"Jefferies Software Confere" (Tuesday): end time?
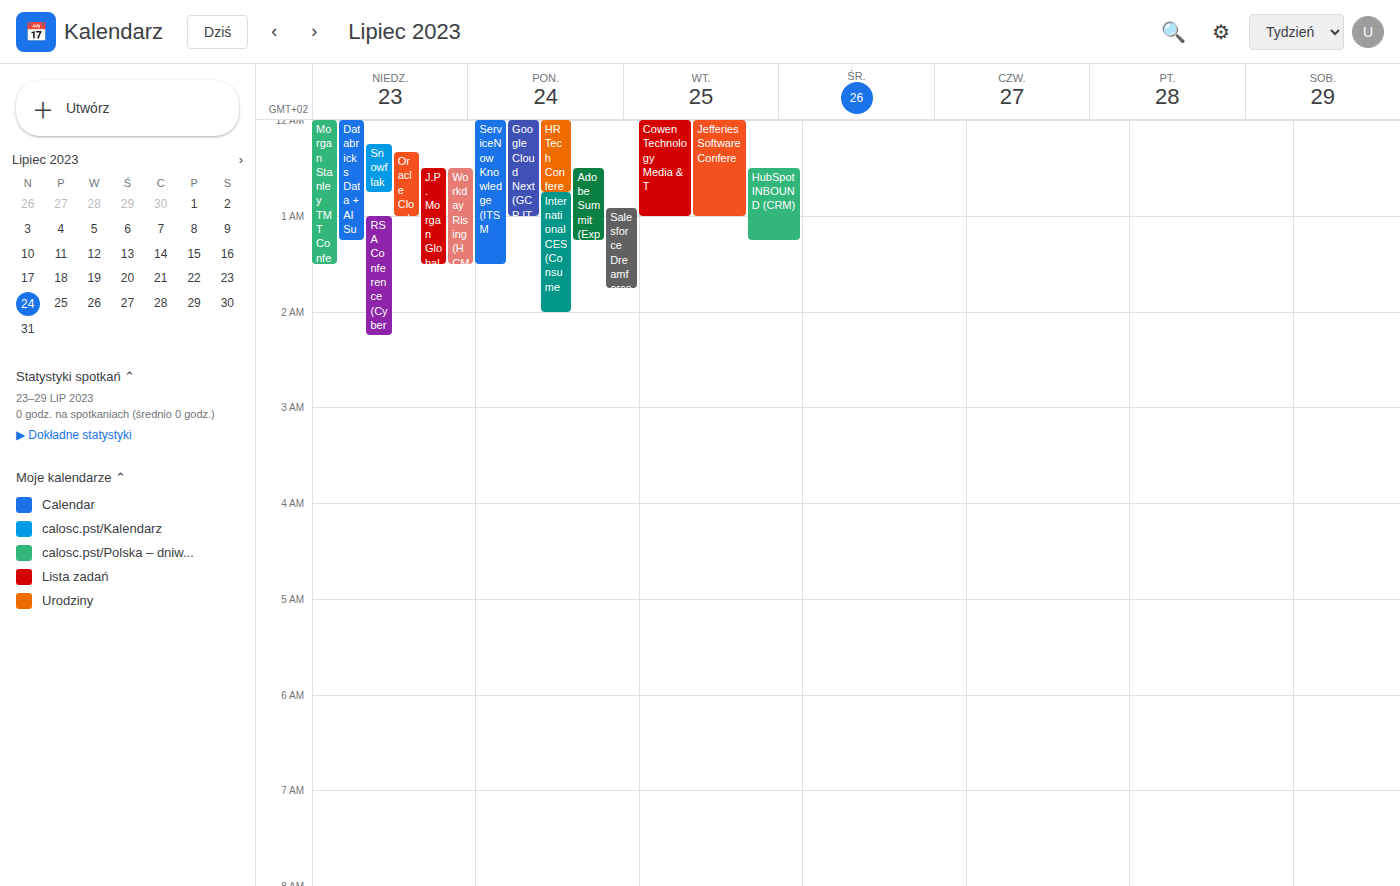
01:00